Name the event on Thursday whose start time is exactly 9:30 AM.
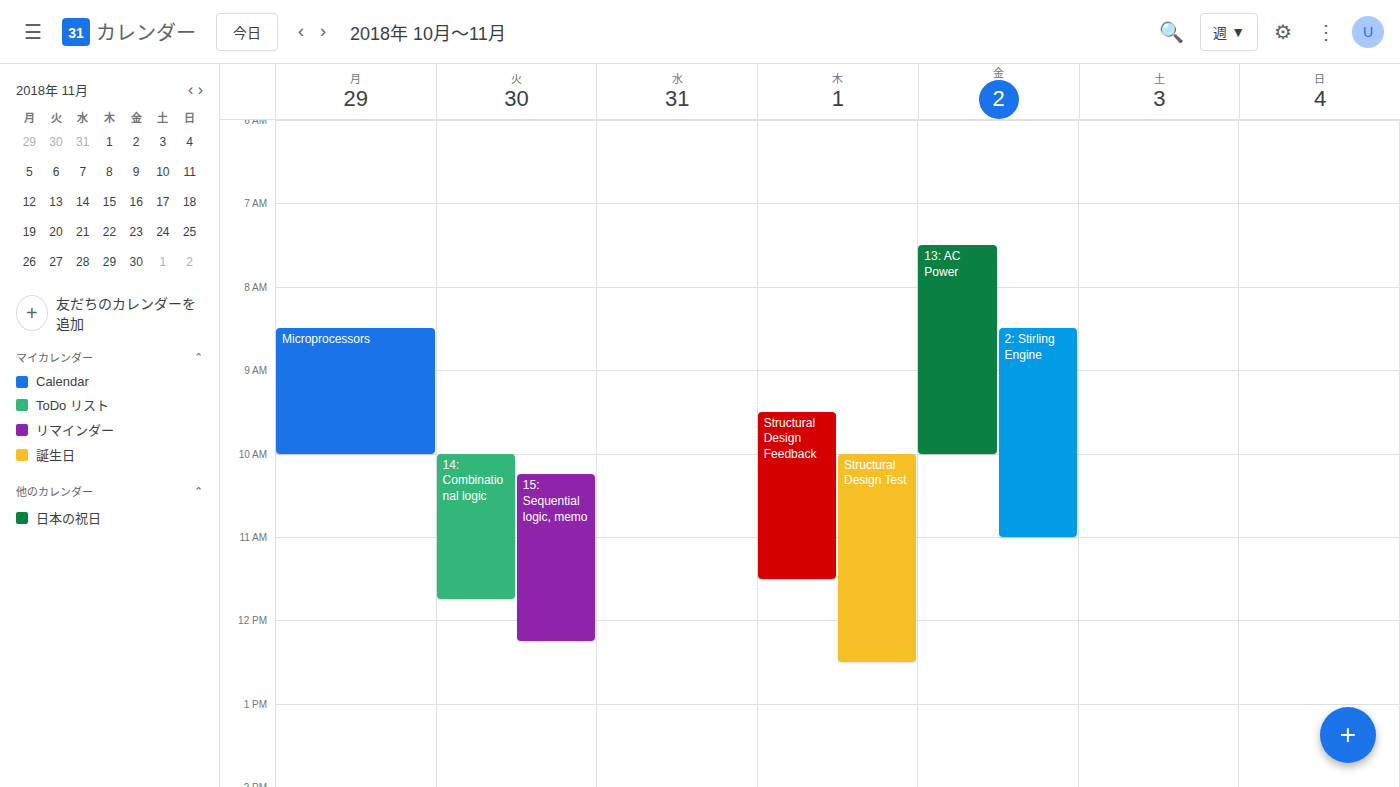
"Structural Design Feedback"